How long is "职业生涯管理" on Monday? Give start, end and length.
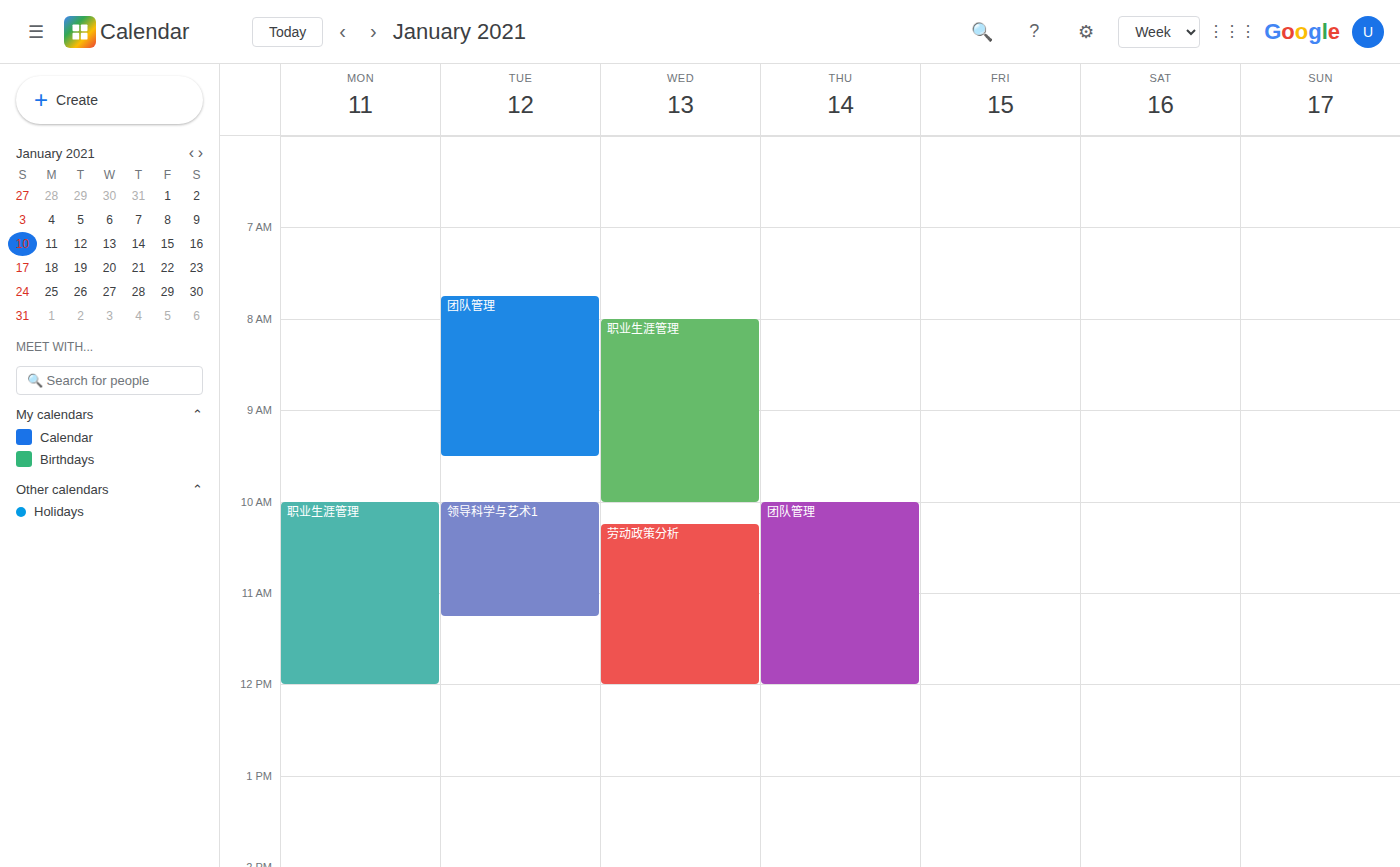
10:00 to 12:00, 2 hours